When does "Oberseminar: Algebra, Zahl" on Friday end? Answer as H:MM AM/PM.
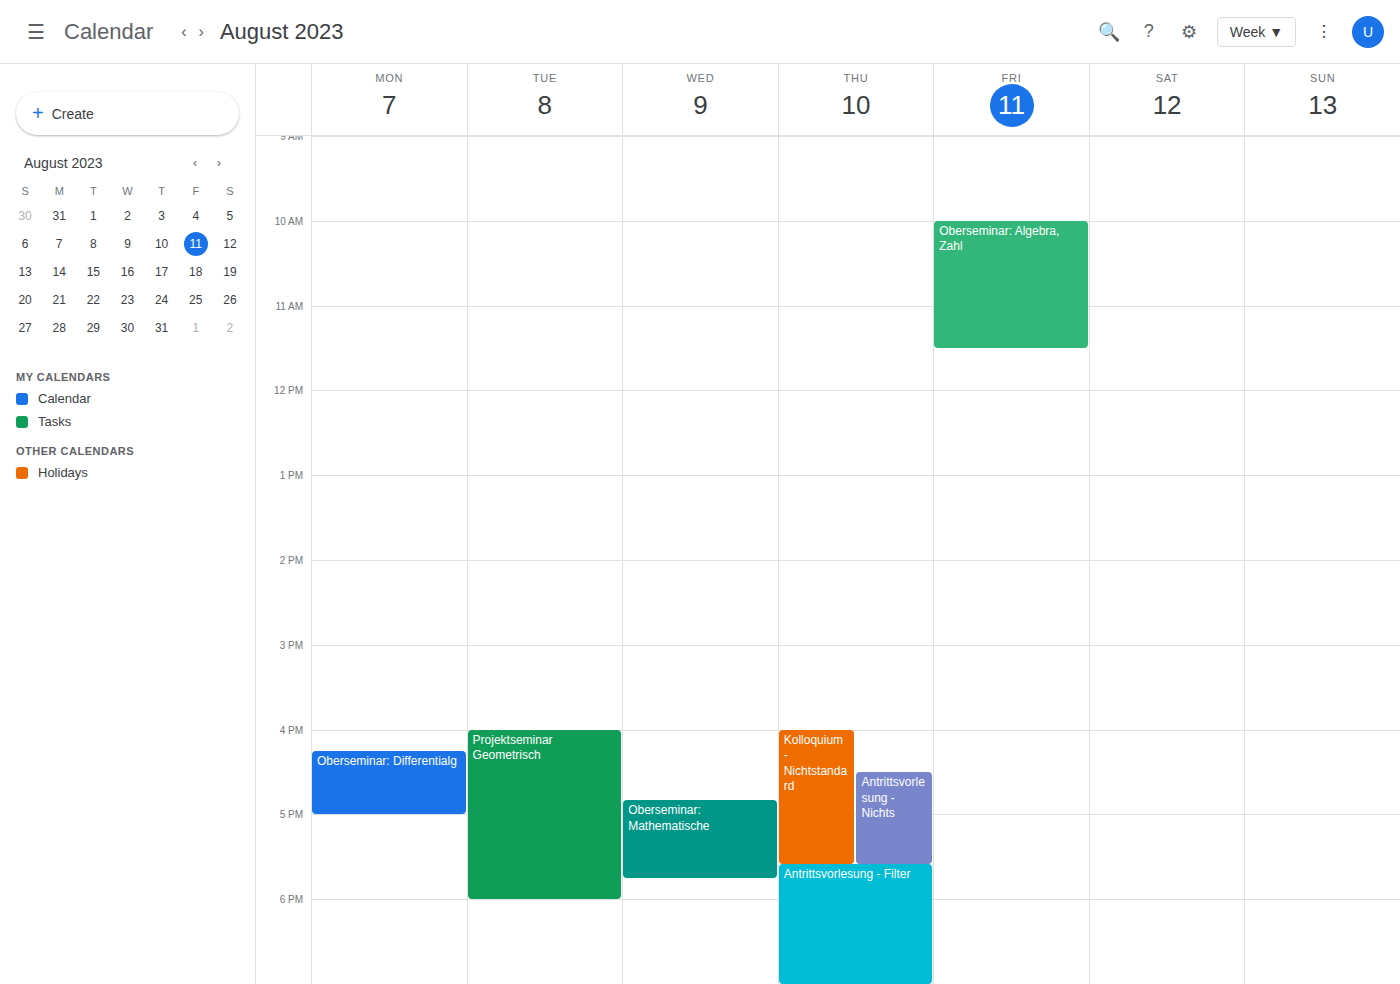
11:30 AM